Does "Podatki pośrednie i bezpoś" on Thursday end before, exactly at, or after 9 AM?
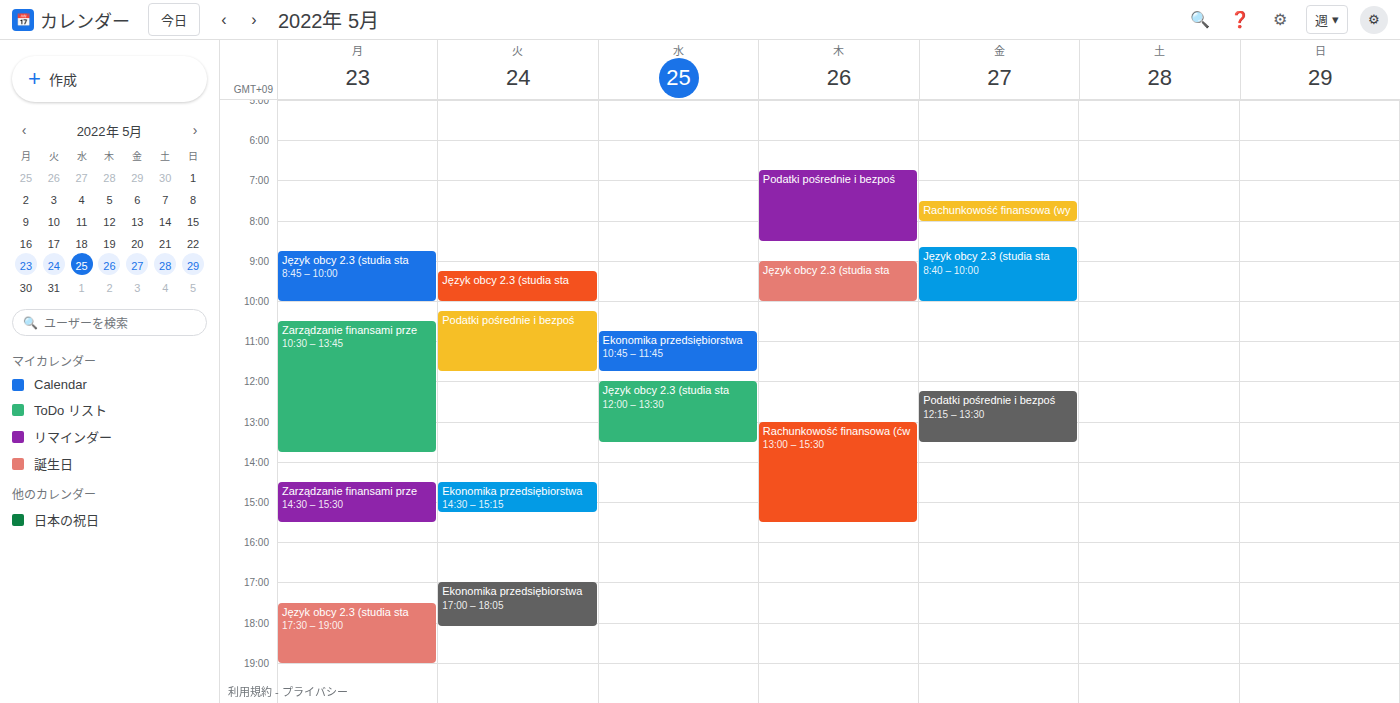
8:30 AM -- before 9 AM, 30 minutes above the 9 AM line.